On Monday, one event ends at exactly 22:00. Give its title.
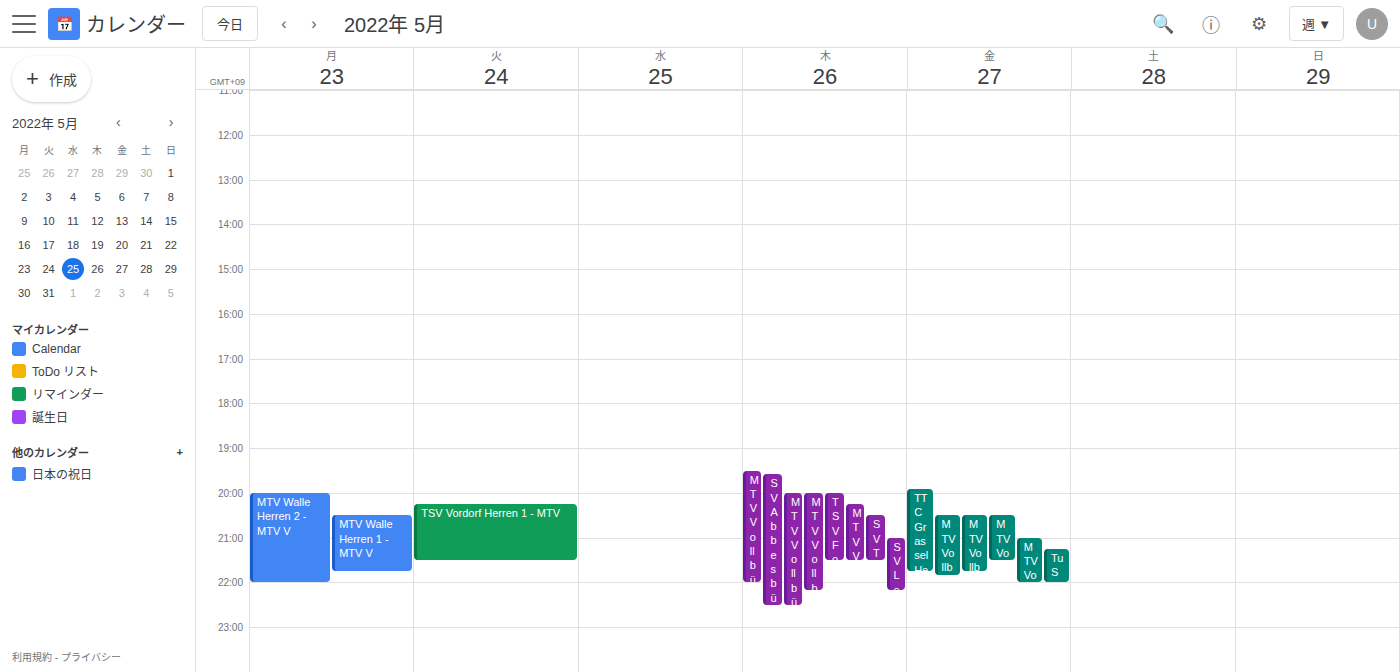
"MTV Walle Herren 2 - MTV V"